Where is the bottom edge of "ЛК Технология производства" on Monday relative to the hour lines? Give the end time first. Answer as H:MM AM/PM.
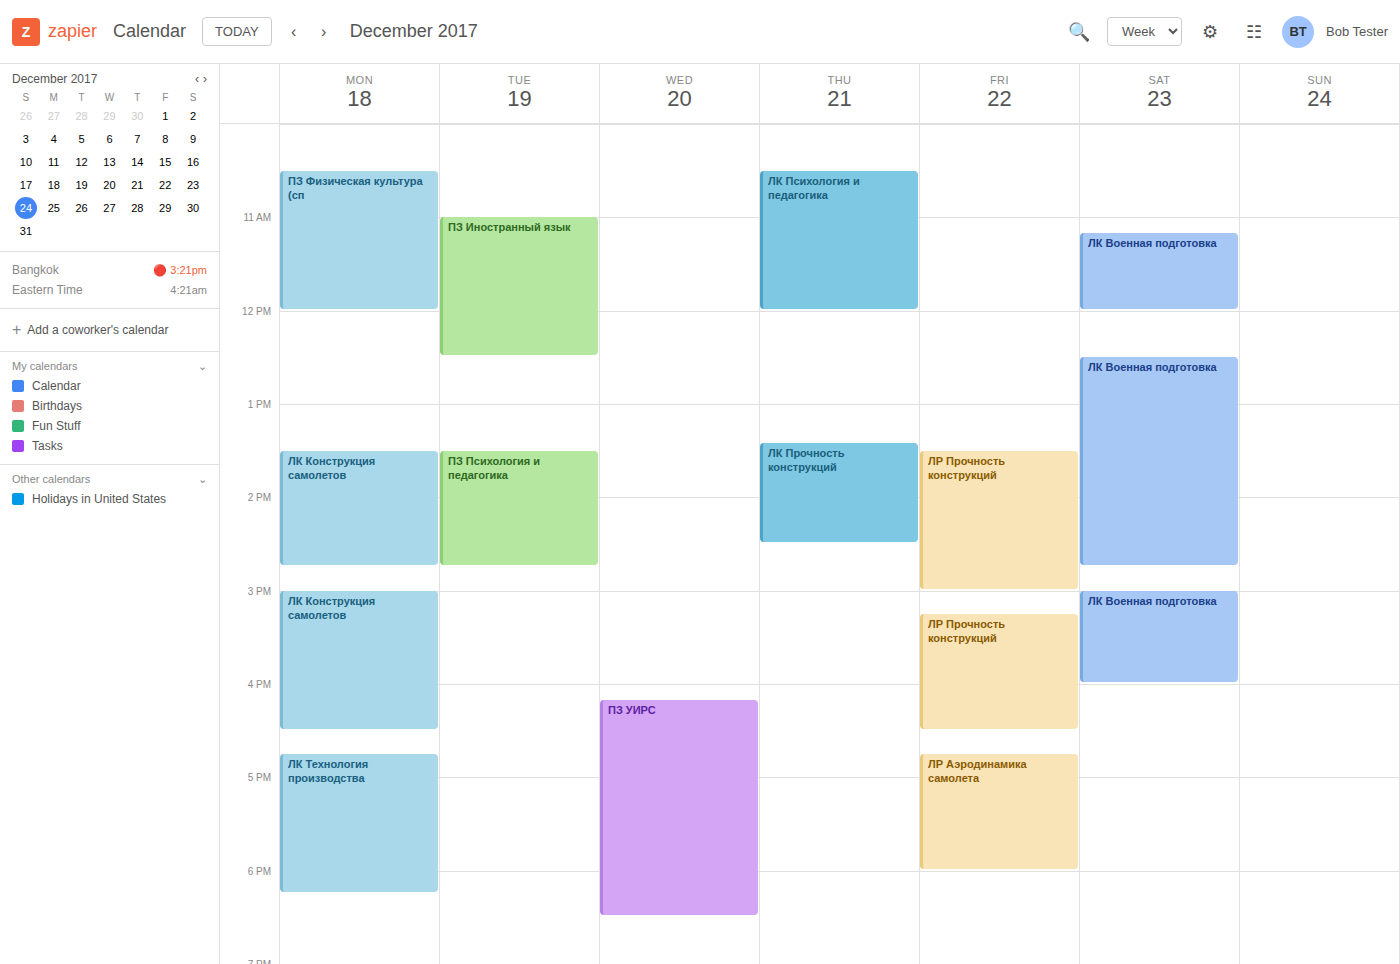
6:15 PM -- neither: a quarter of the way from the 6 PM line to the 7 PM line.